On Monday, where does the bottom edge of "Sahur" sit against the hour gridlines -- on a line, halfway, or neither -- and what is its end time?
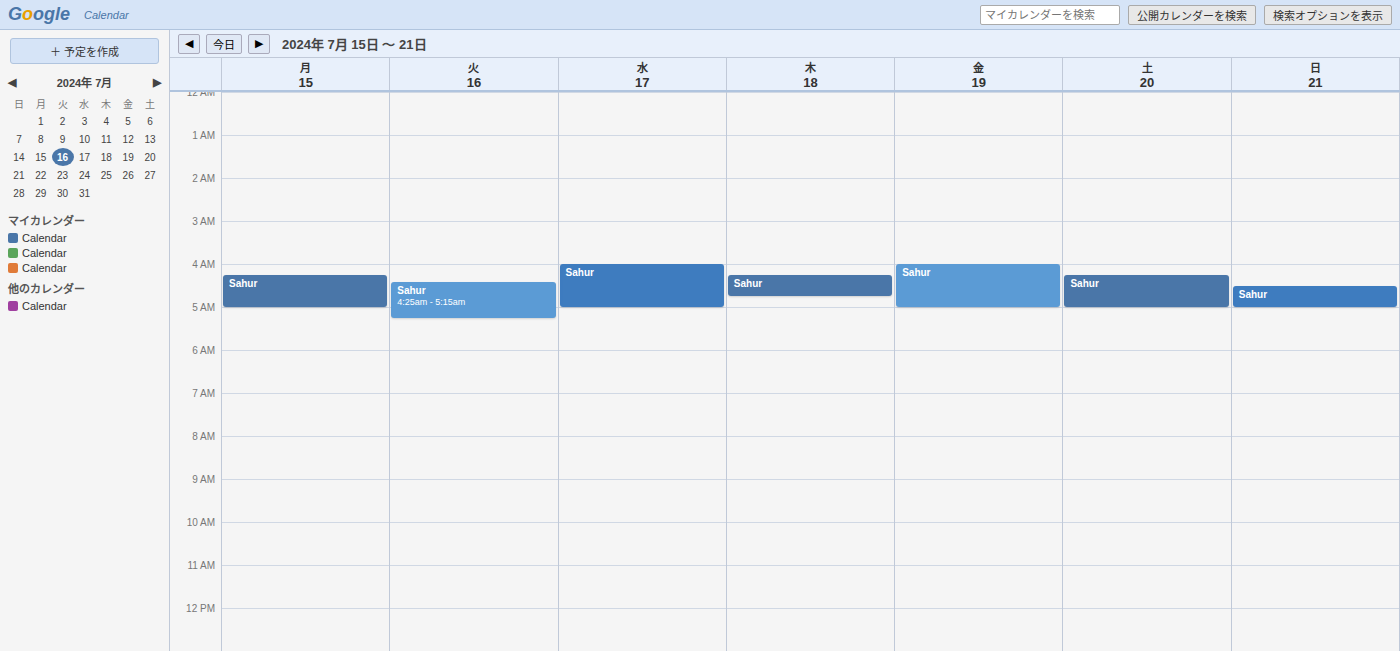
5:00 AM -- exactly on the 5 AM line.